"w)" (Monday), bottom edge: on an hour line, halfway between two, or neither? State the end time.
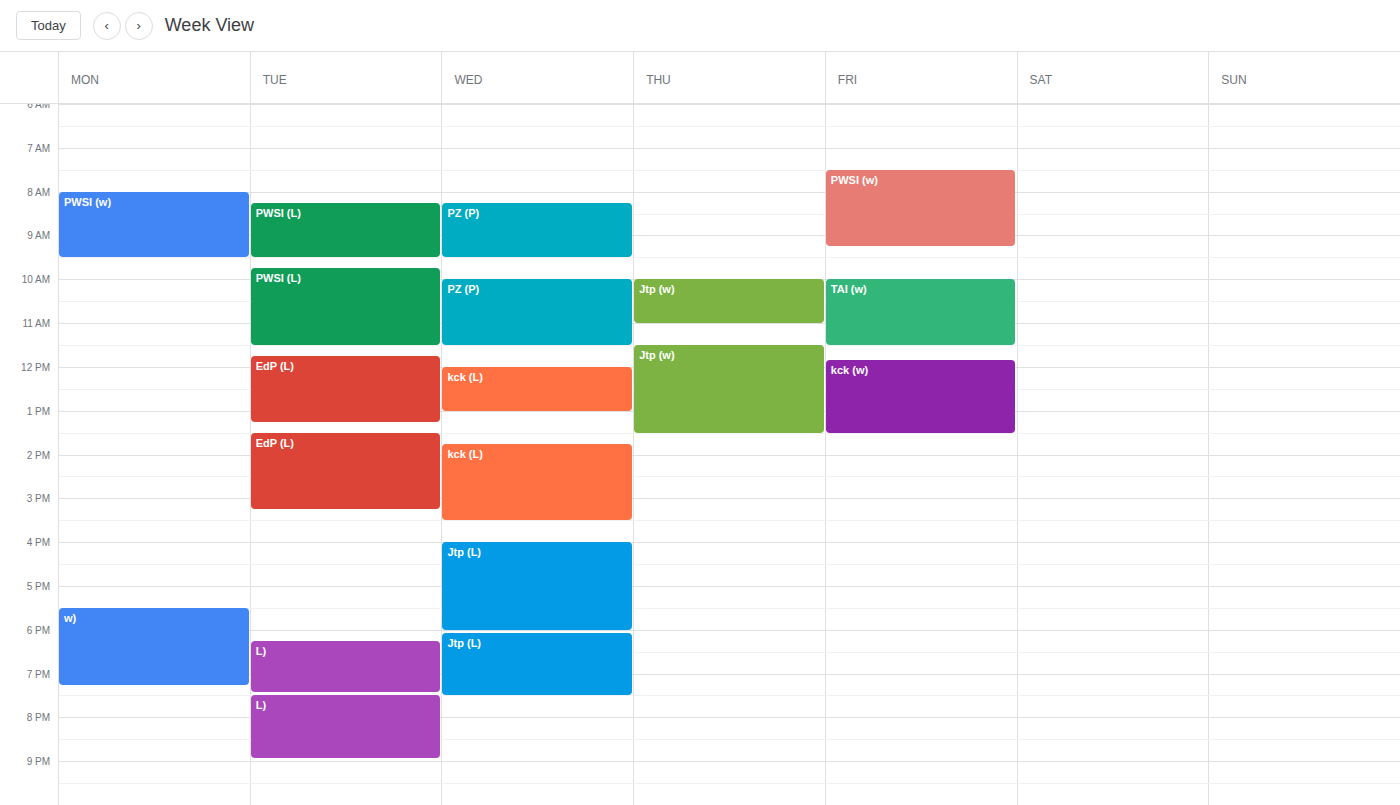
7:15 PM -- neither: a quarter of the way from the 7 PM line to the 8 PM line.